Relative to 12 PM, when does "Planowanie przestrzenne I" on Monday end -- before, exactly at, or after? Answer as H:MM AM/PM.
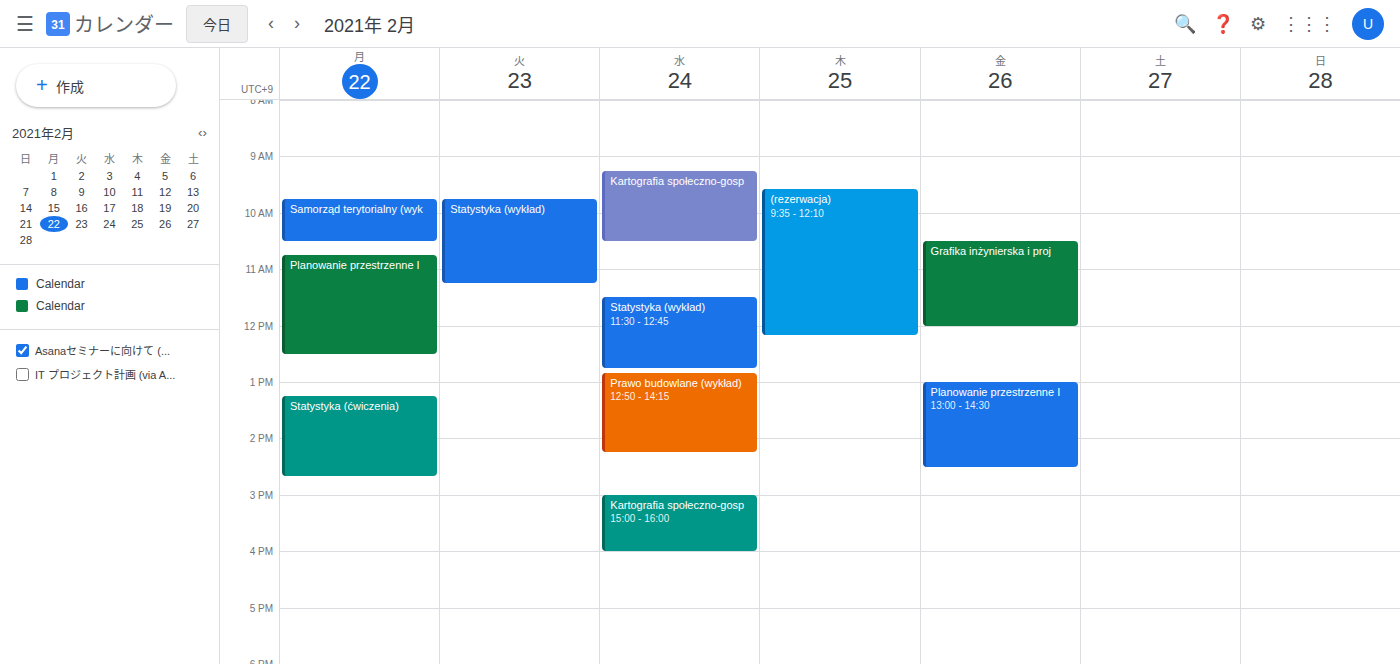
12:30 PM -- after 12 PM, 30 minutes below the 12 PM line.